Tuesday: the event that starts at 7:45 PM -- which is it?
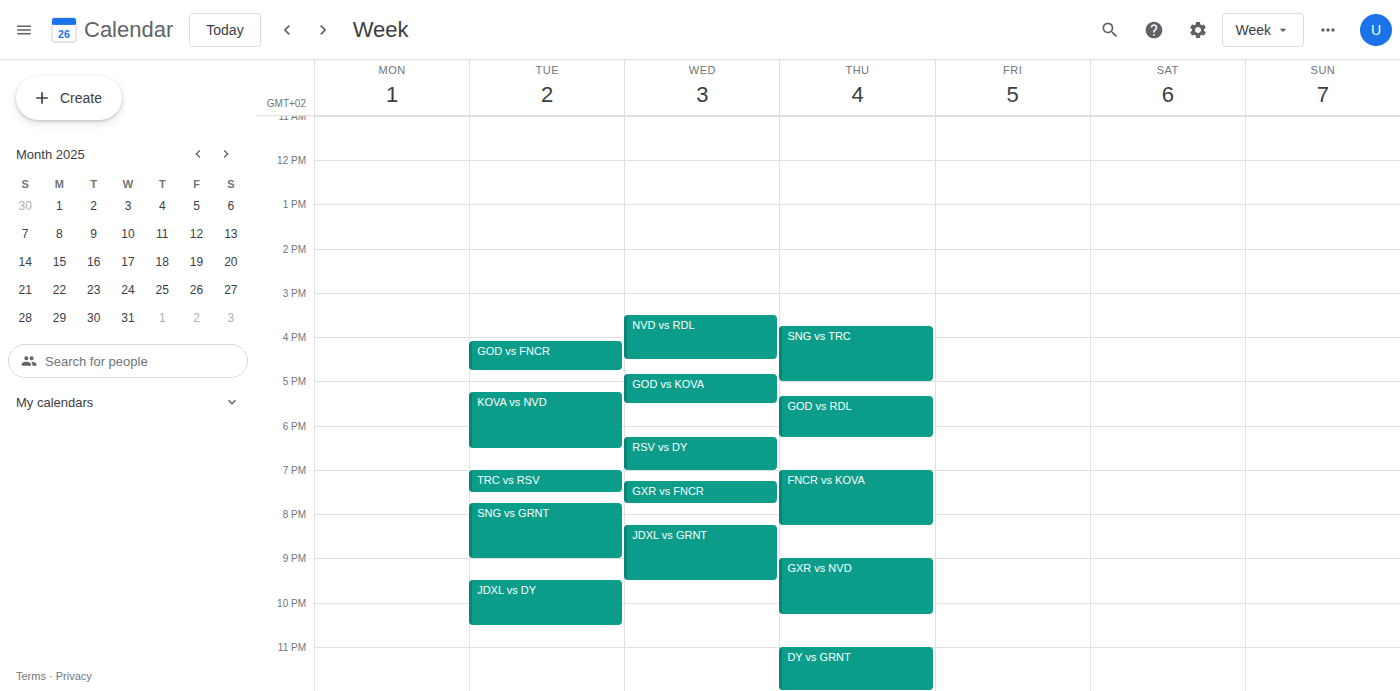
"SNG vs GRNT"